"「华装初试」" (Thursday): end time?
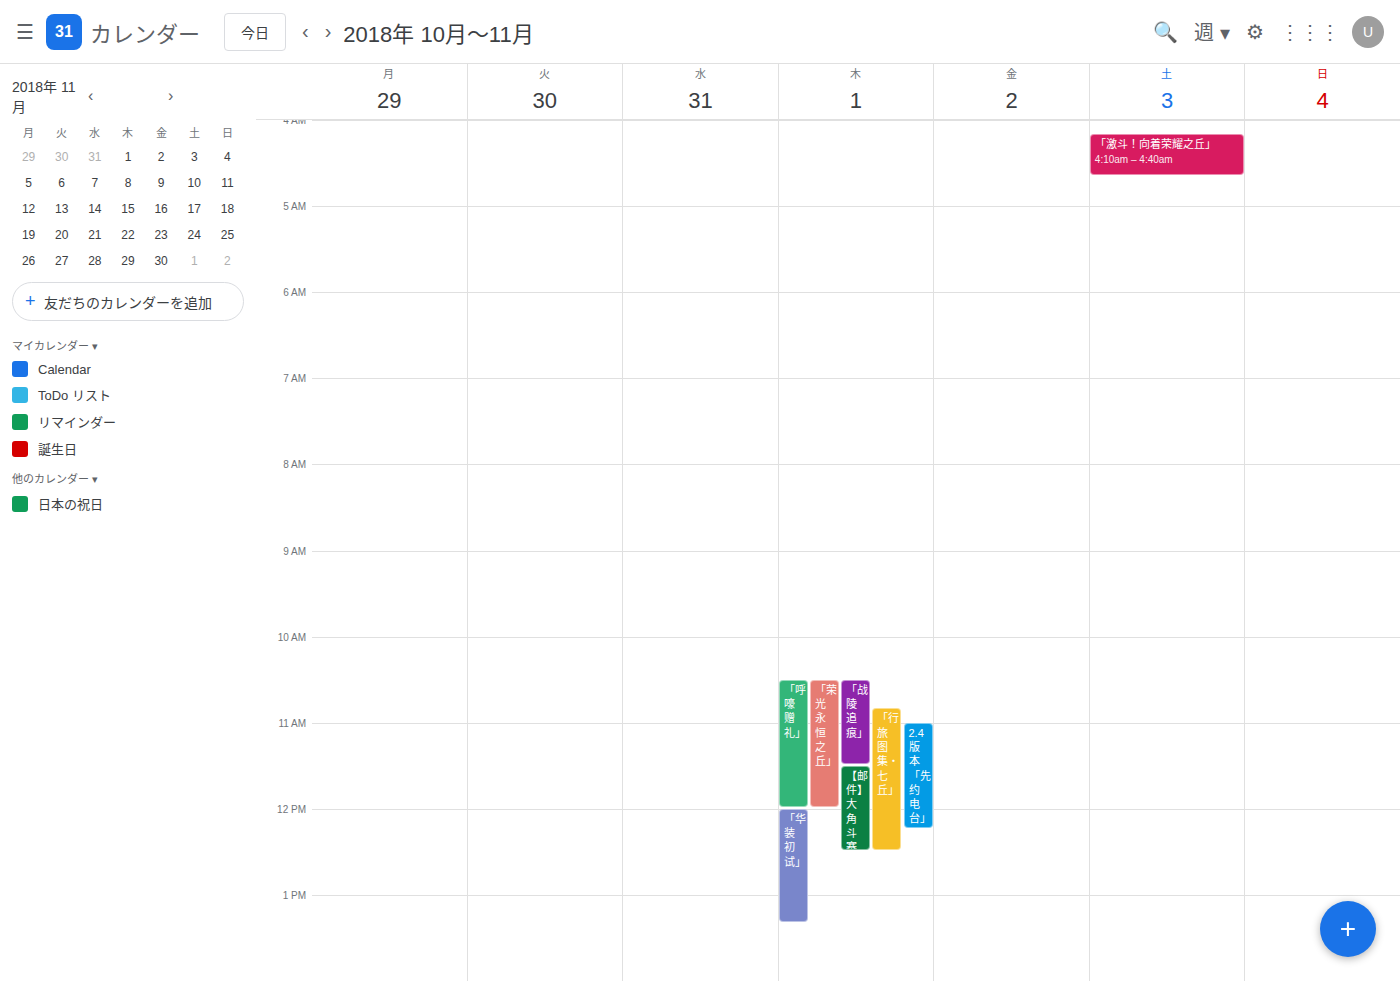
1:20 PM